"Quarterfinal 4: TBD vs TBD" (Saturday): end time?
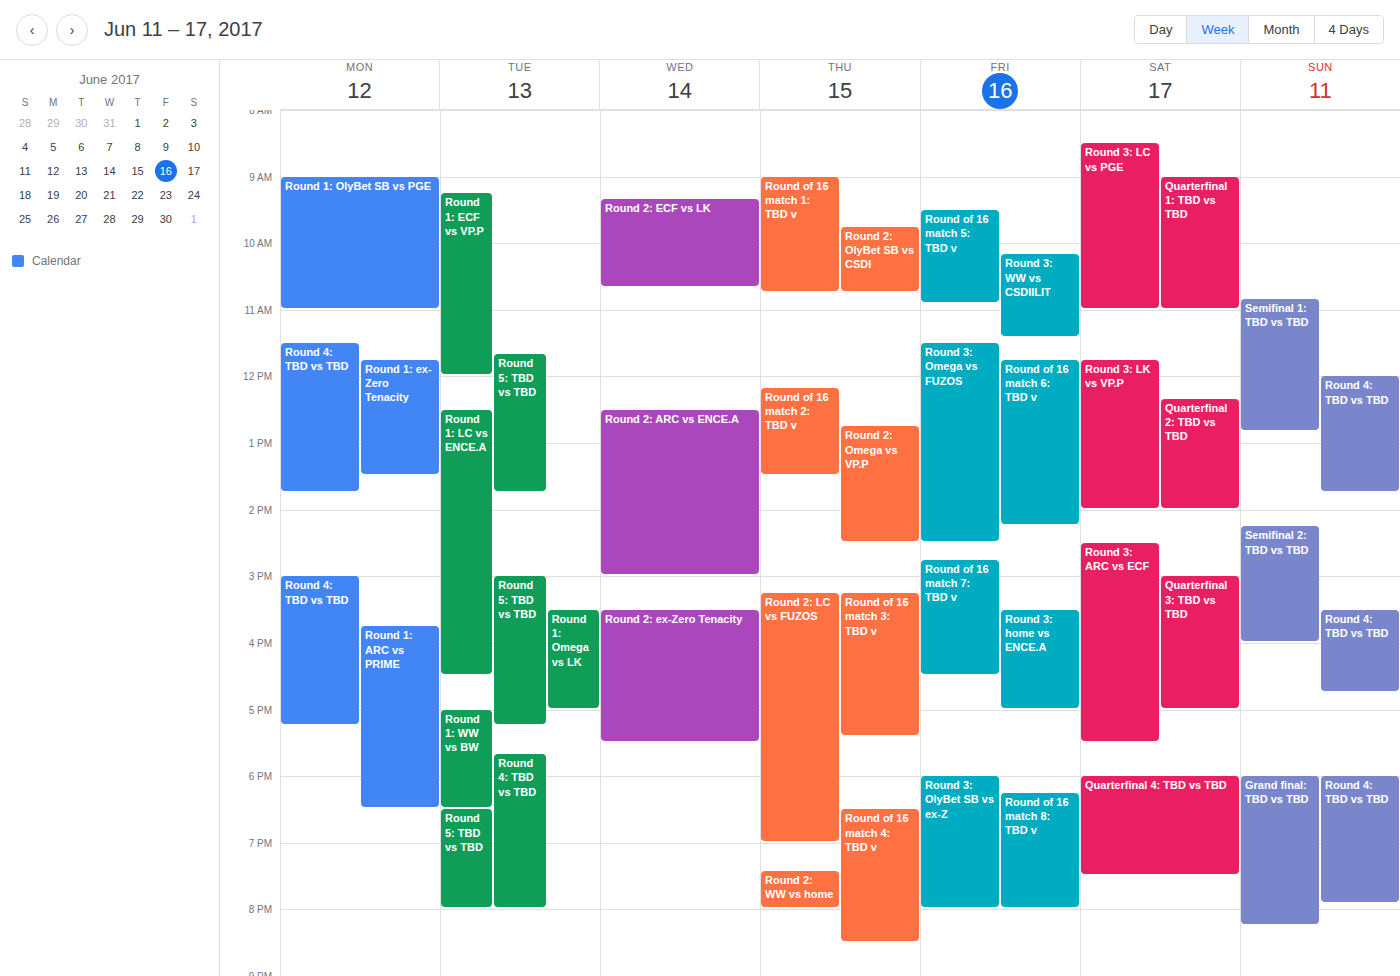
7:30 PM